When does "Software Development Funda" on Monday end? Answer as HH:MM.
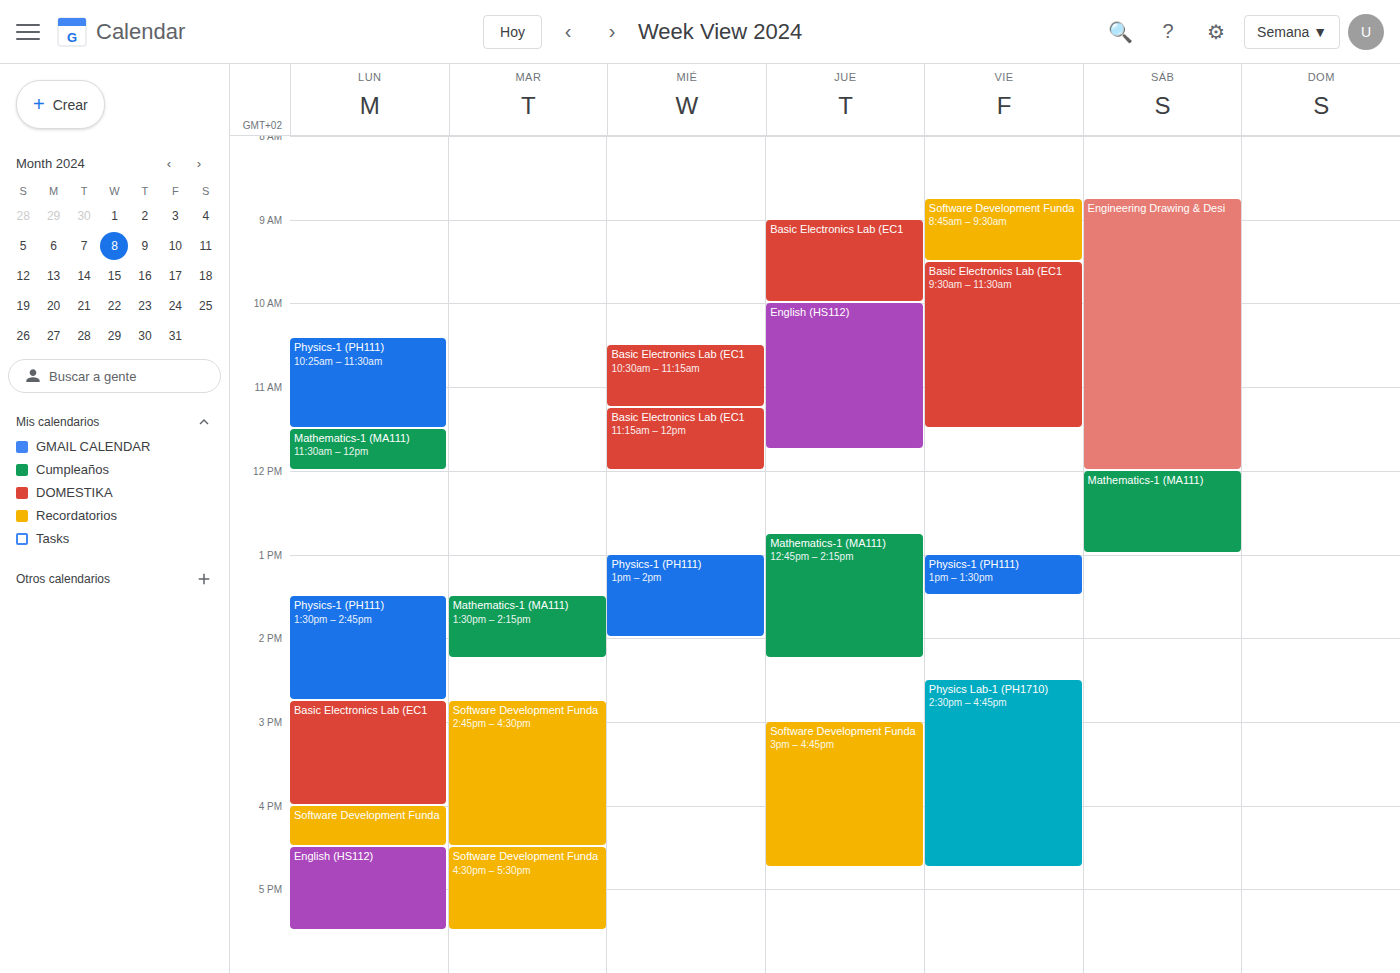
16:30